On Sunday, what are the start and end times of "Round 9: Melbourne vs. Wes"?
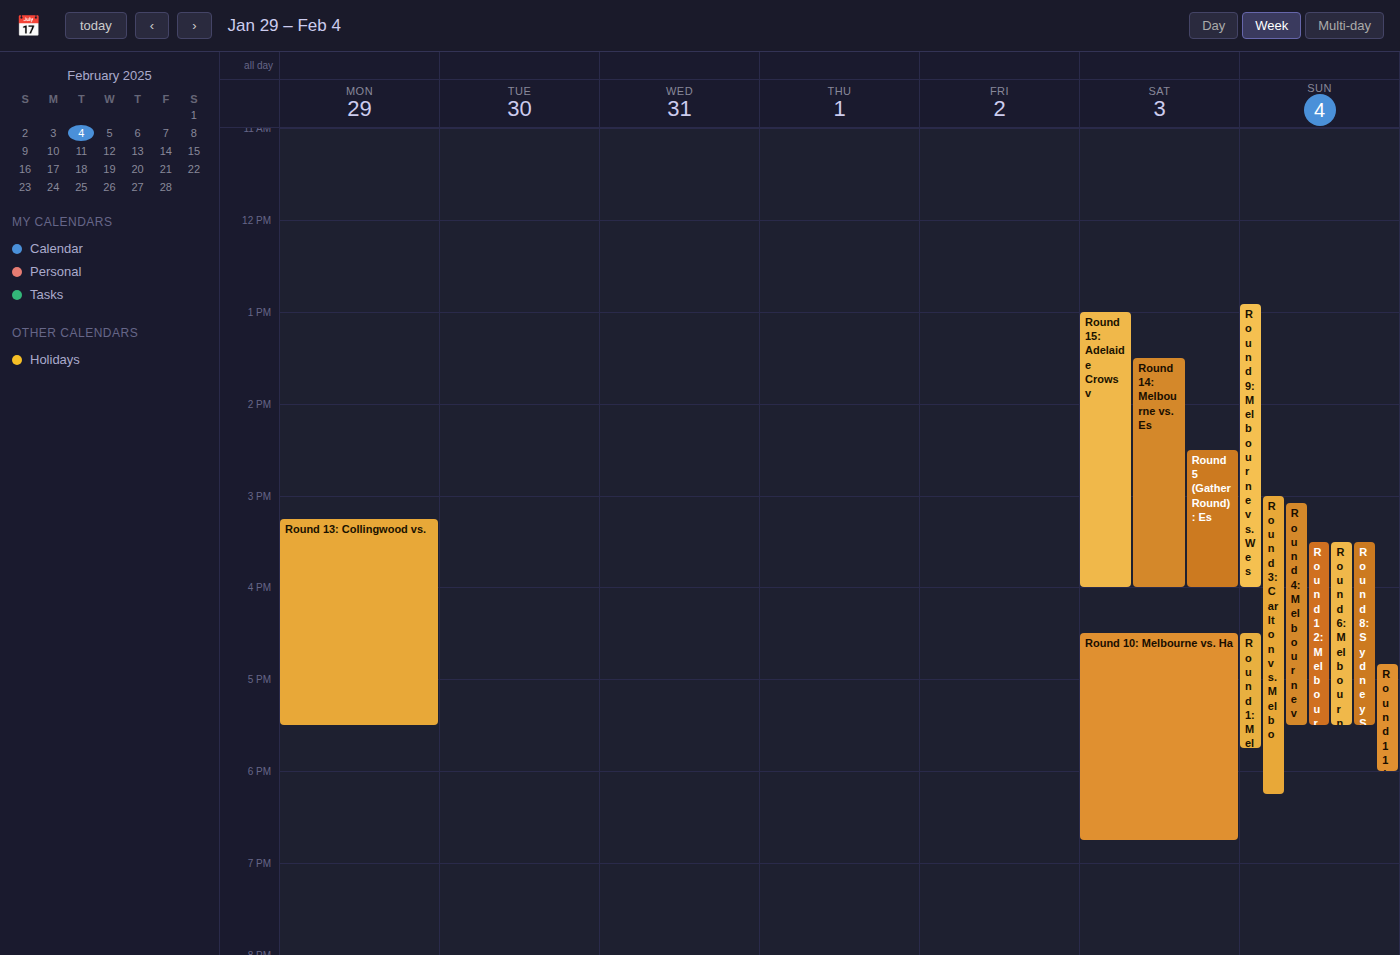
12:55 PM to 4:00 PM